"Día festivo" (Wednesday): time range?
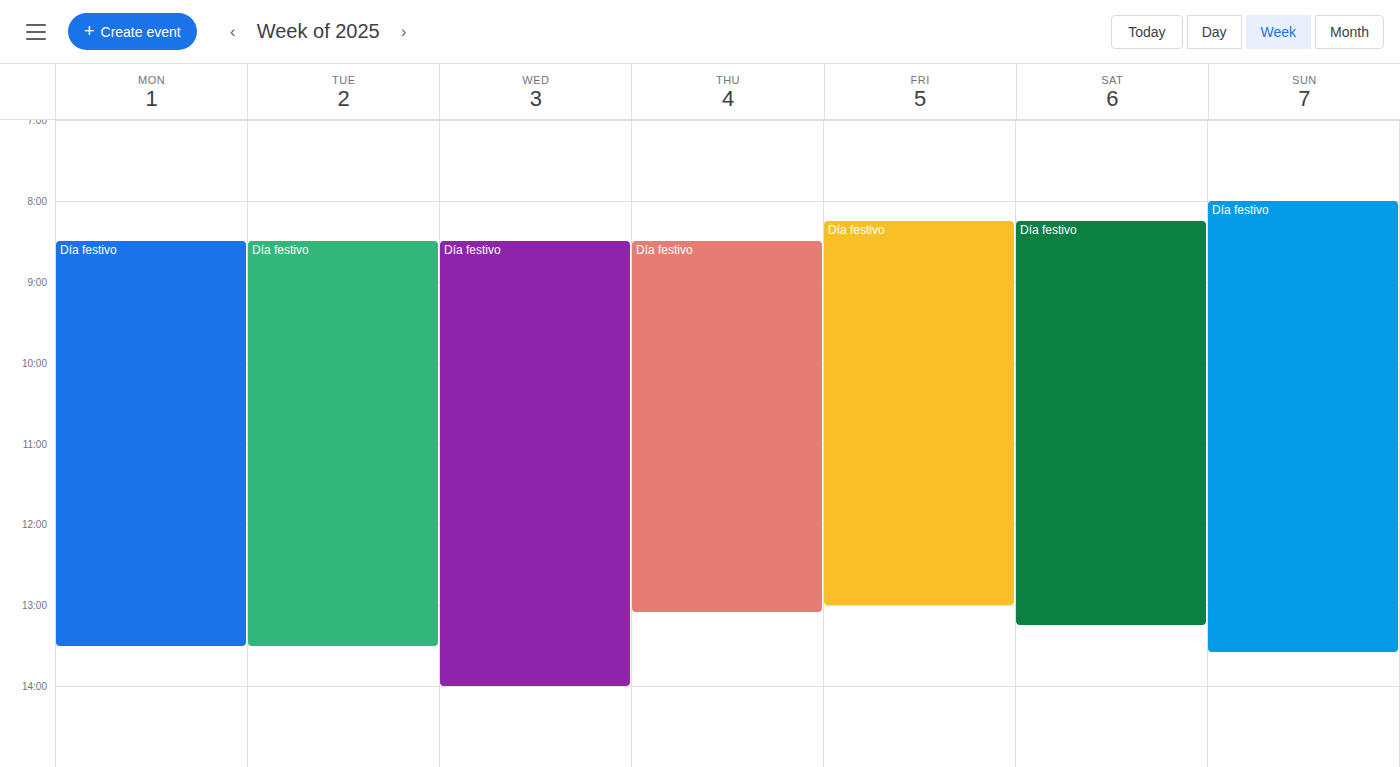
8:30 AM to 2:00 PM